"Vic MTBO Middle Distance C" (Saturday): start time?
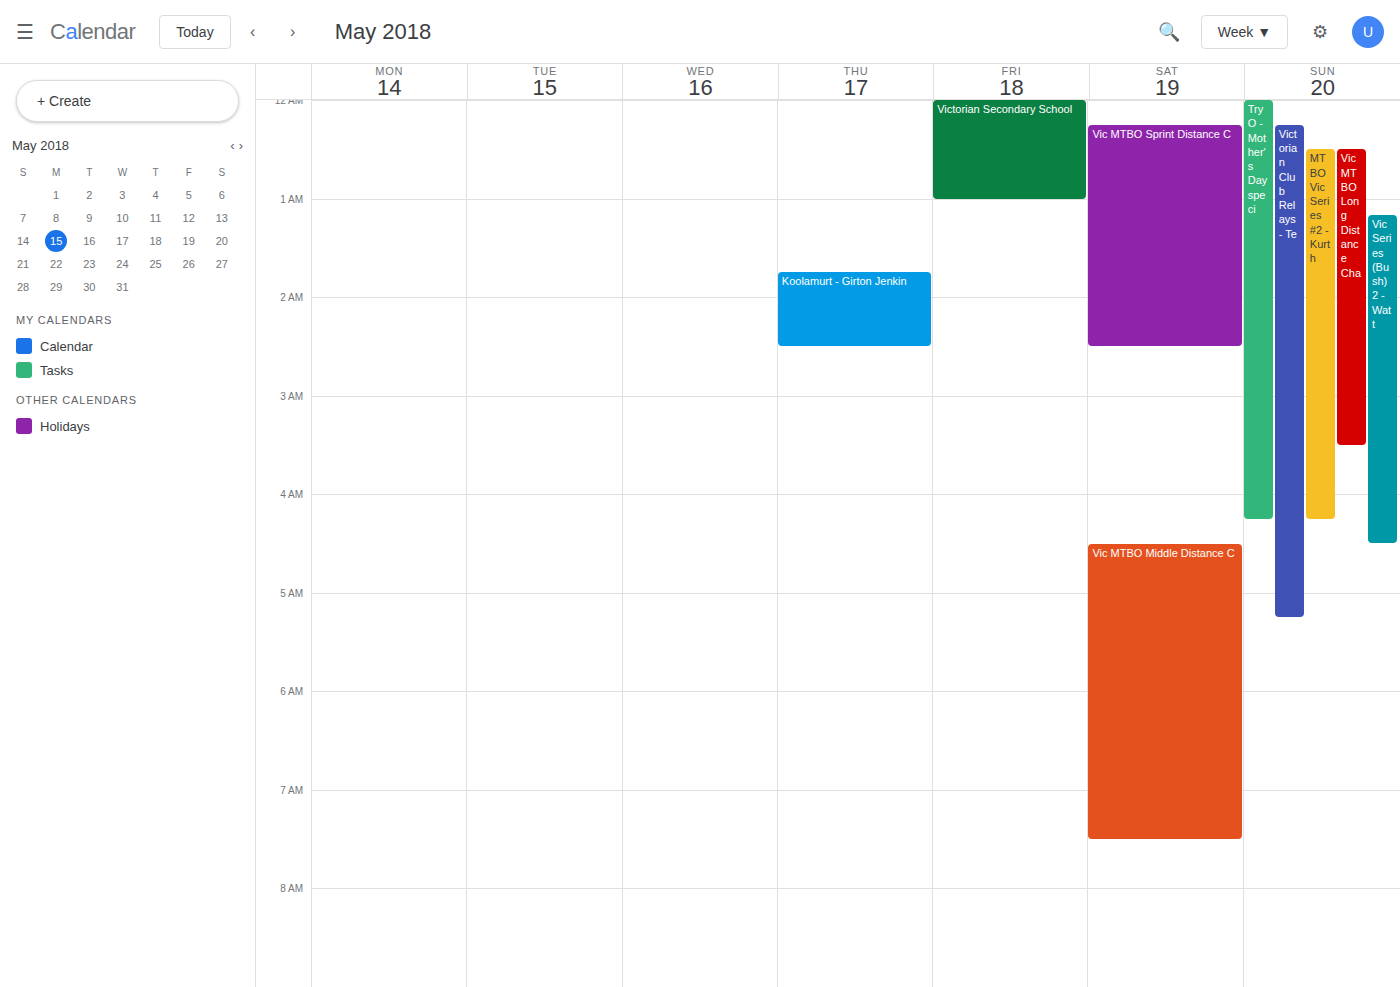
4:30 AM